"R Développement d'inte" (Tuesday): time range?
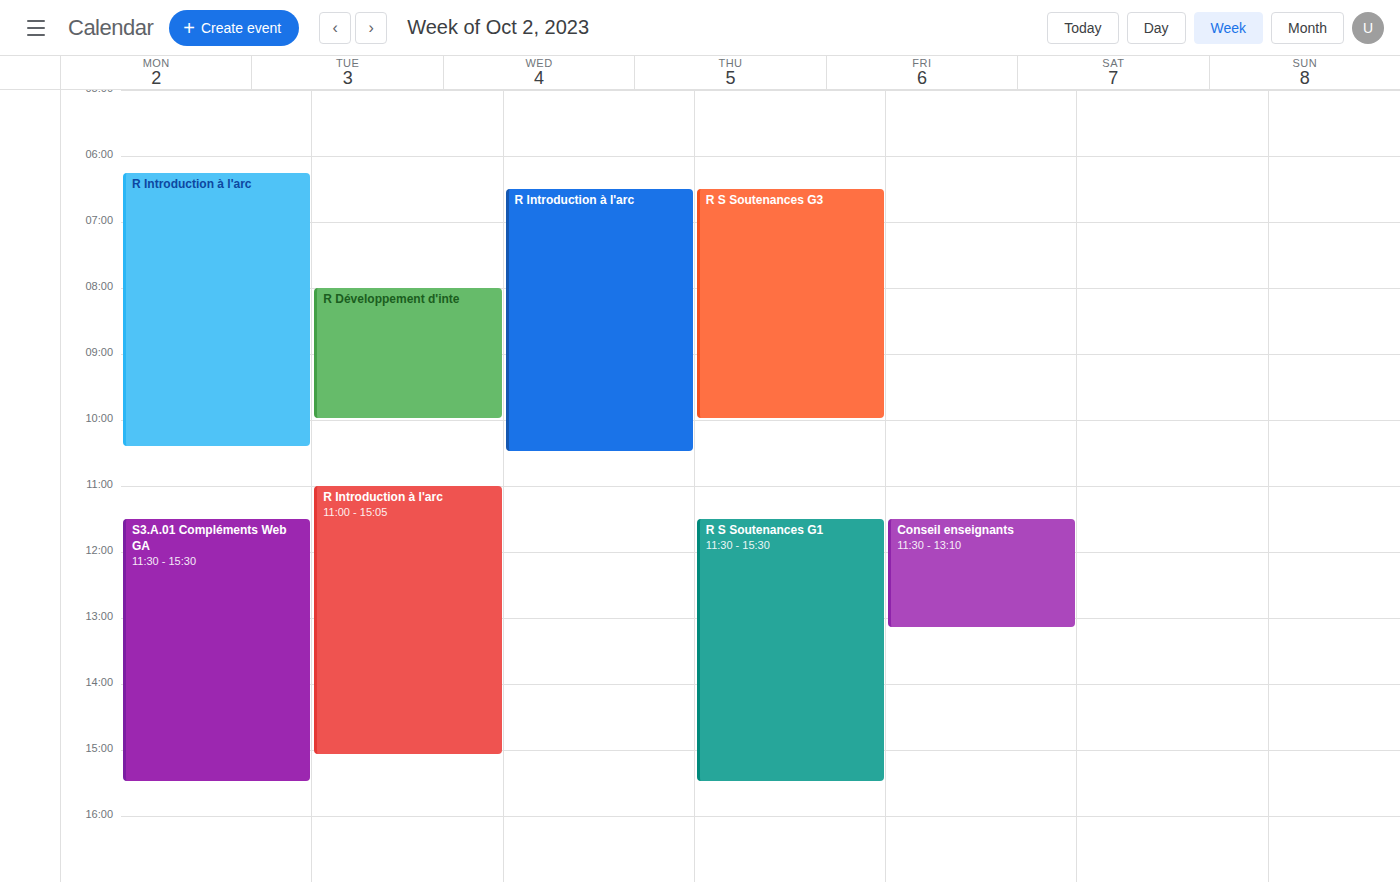
8:00 AM to 10:00 AM